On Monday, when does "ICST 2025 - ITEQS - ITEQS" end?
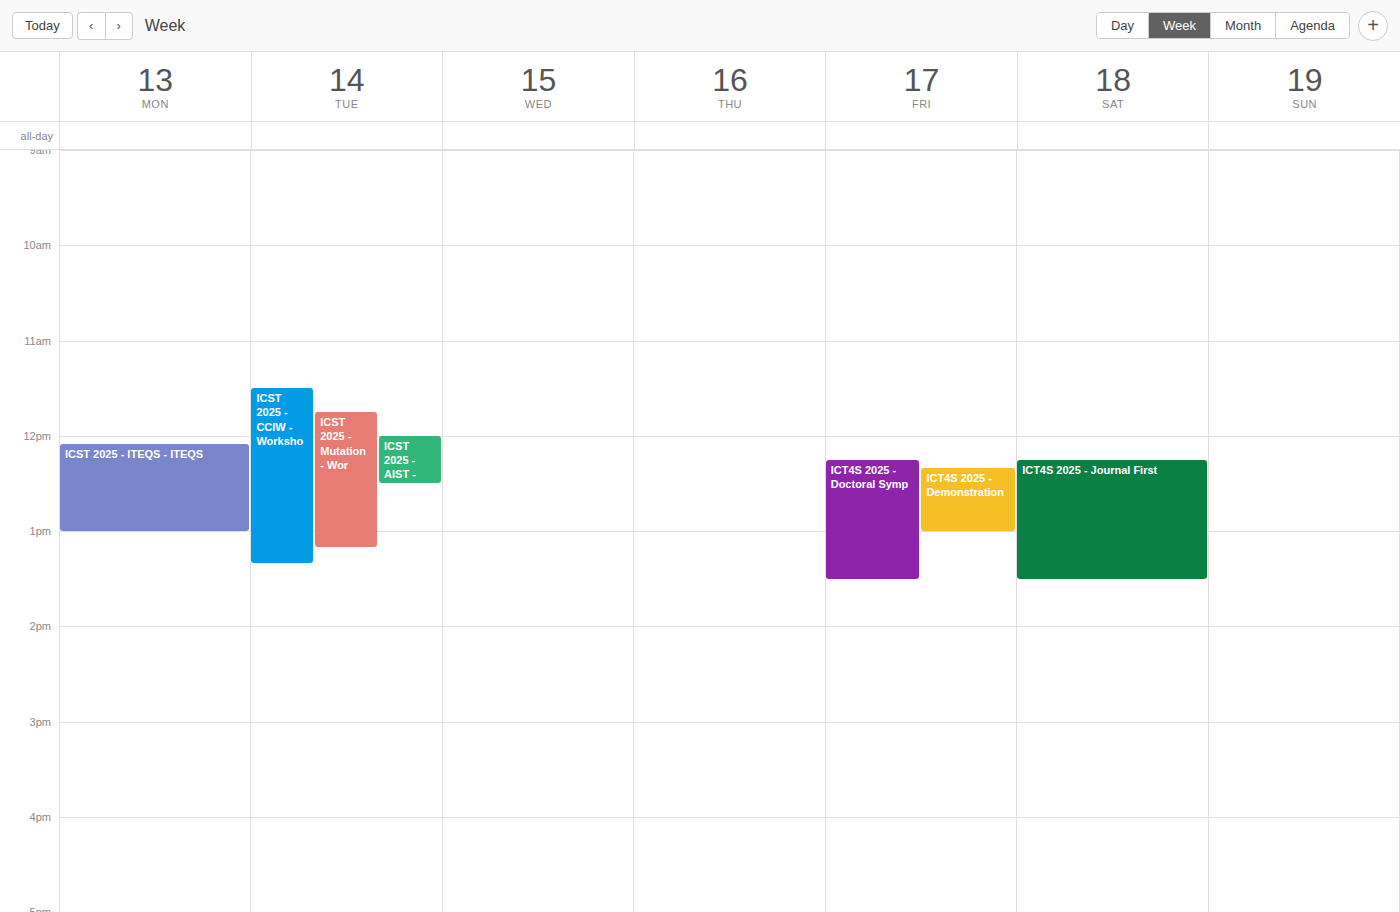
13:00